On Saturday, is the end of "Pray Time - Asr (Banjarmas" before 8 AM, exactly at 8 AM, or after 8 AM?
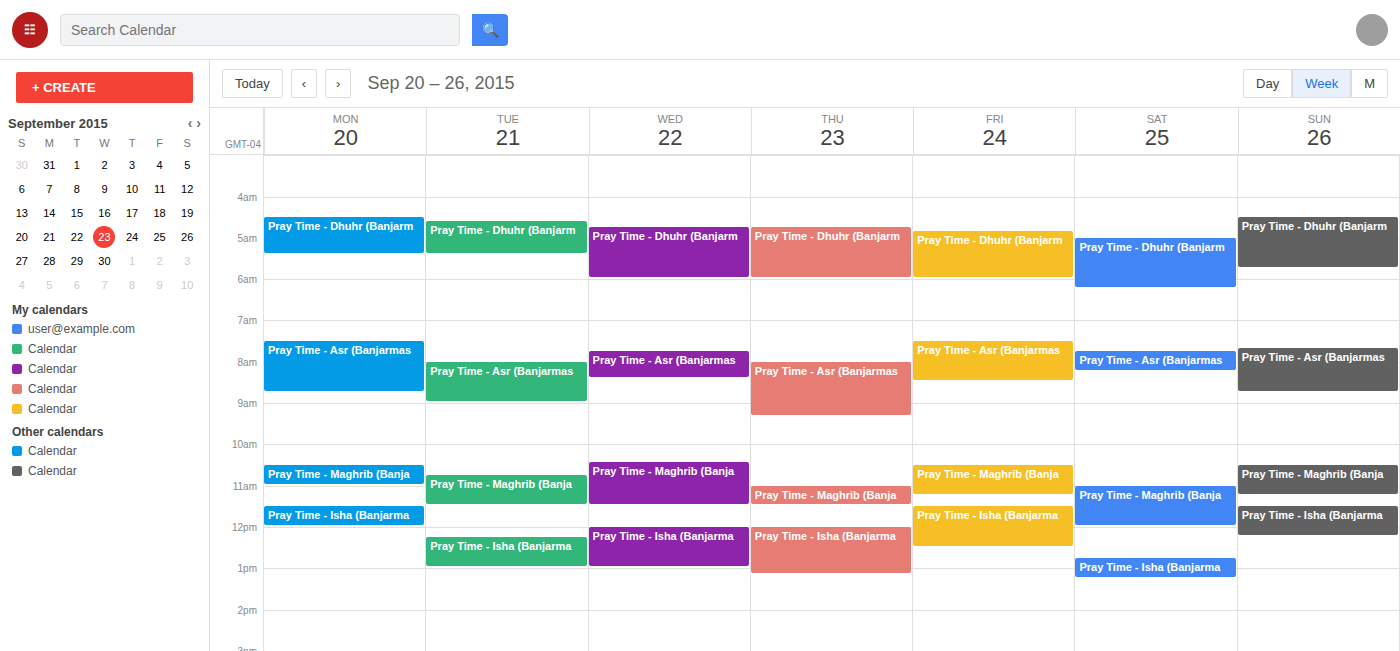
8:15 AM -- after 8 AM, 15 minutes below the 8 AM line.